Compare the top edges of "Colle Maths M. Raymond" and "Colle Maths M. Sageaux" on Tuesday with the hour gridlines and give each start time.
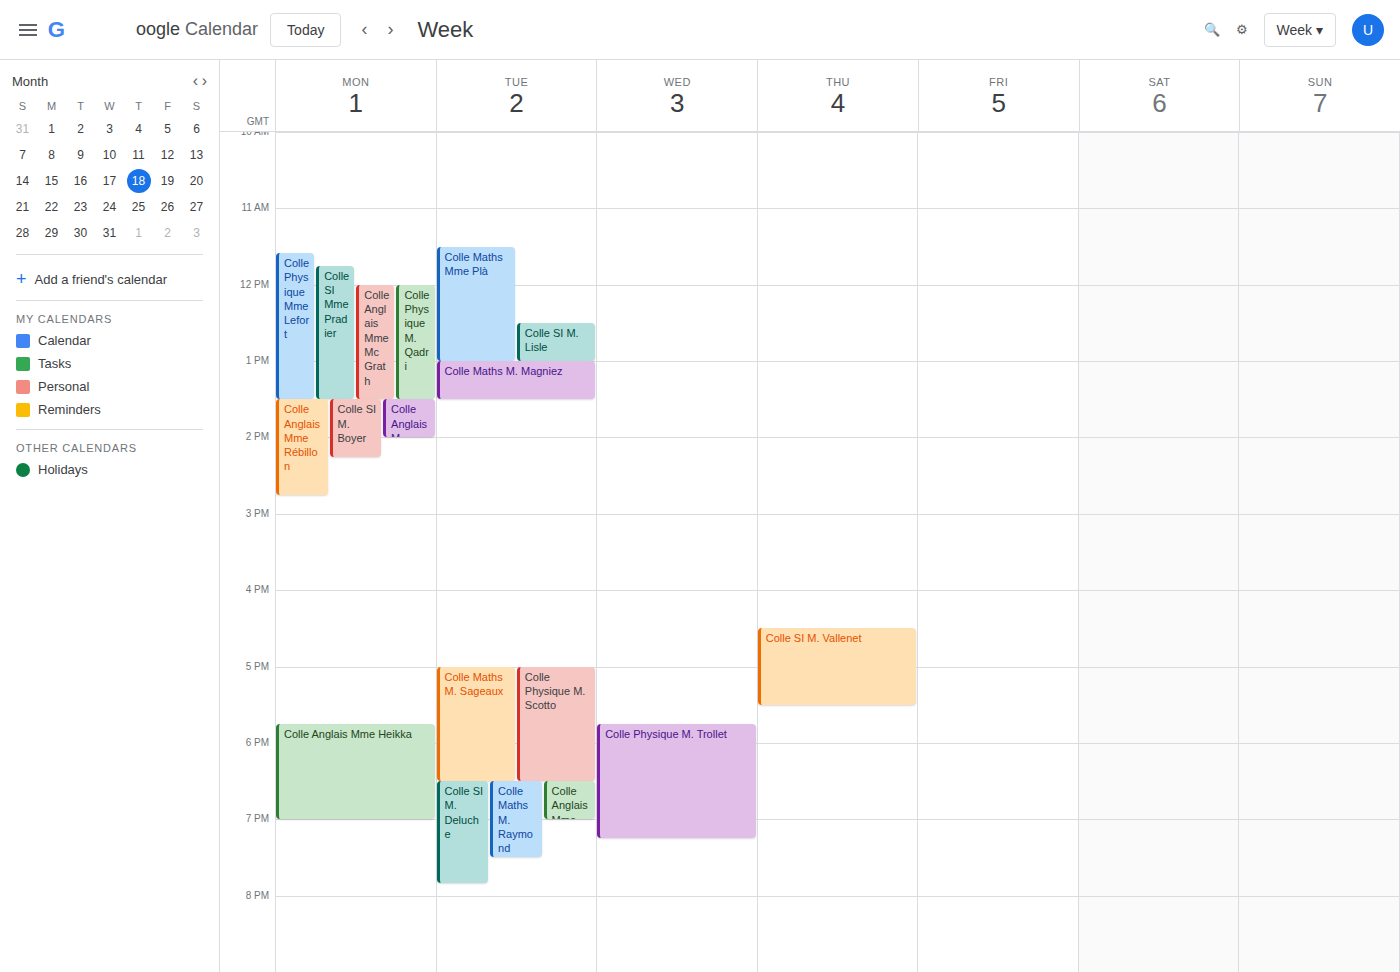
"Colle Maths M. Raymond": 6:30 PM, halfway between the 6 PM and 7 PM lines. "Colle Maths M. Sageaux": 5:00 PM, exactly on the 5 PM line.